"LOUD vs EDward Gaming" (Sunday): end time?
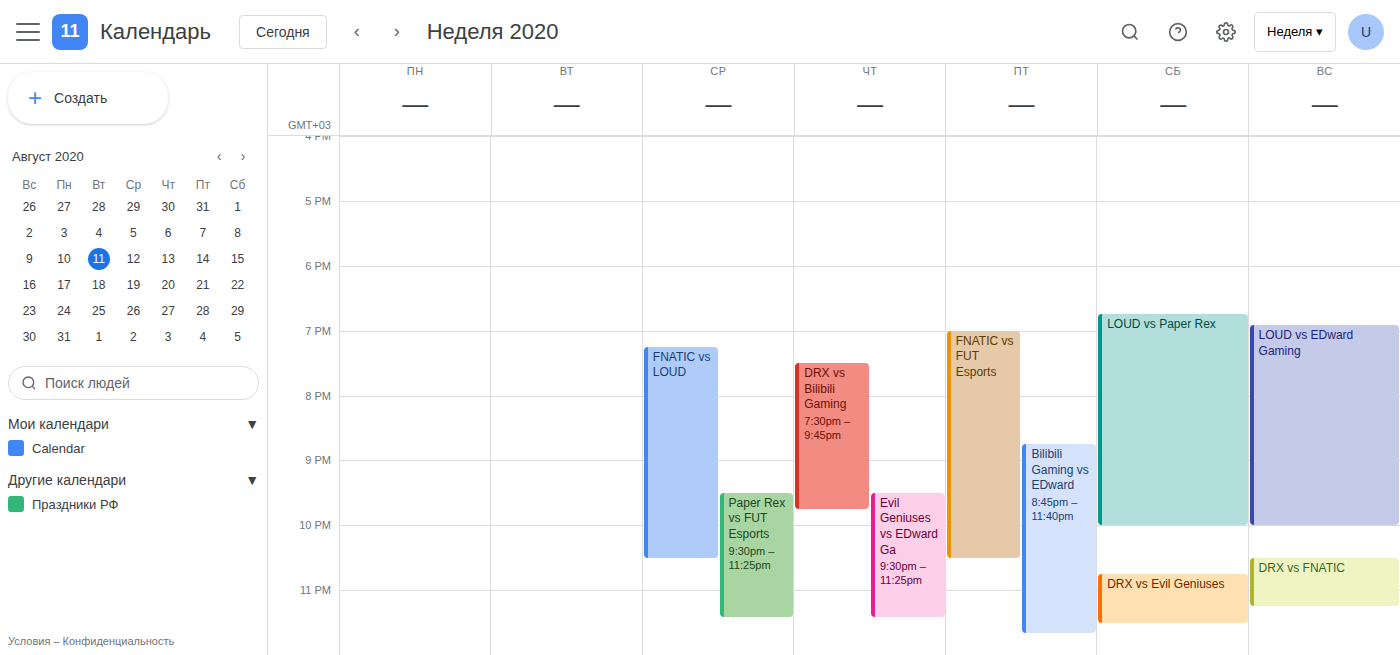
10:00 PM